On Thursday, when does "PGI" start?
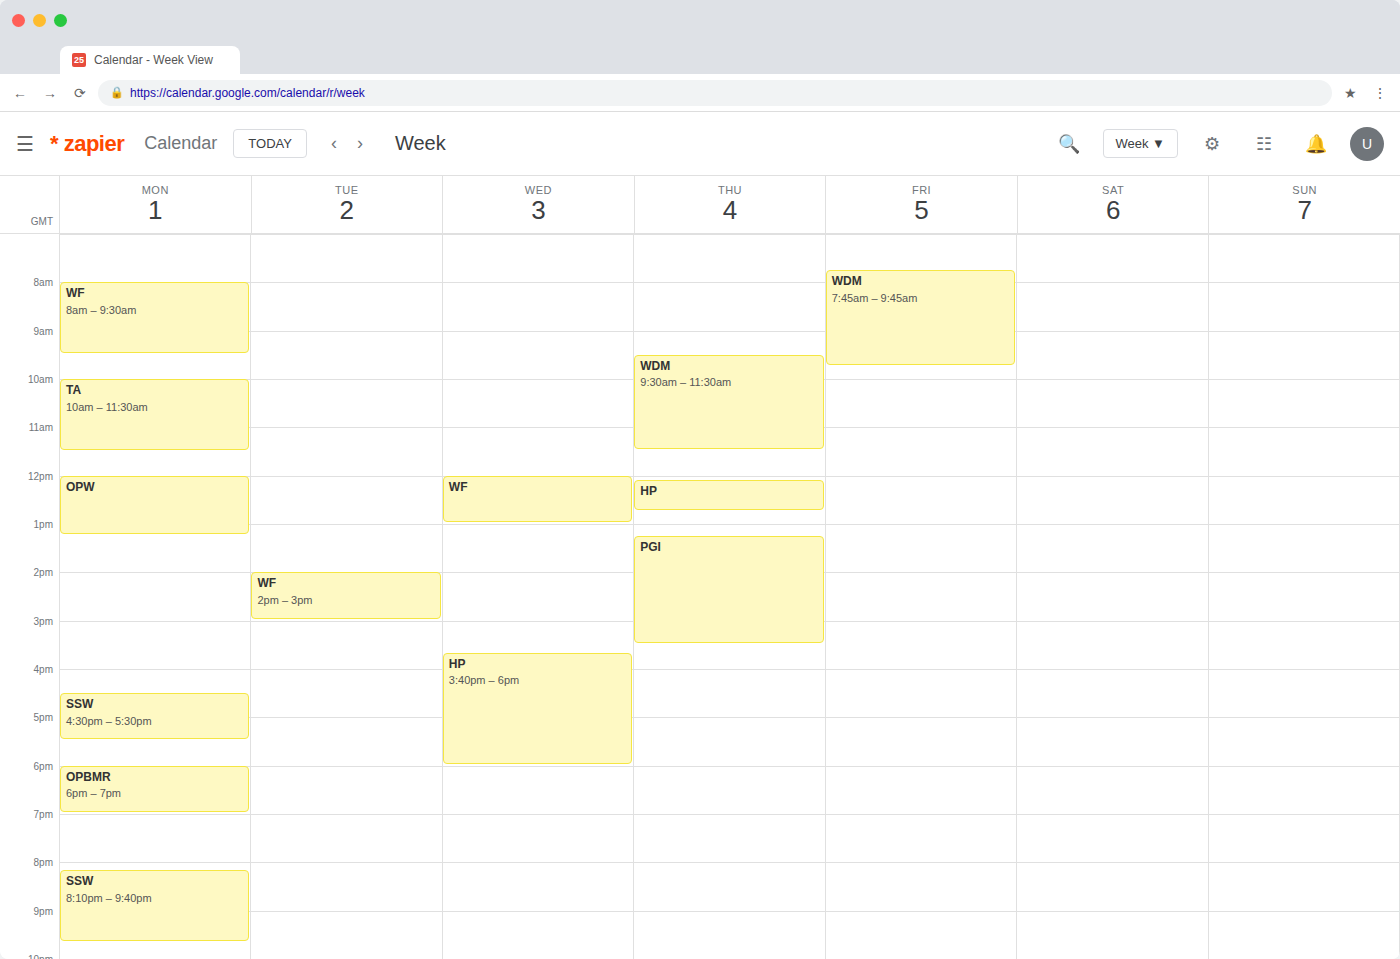
1:15 PM